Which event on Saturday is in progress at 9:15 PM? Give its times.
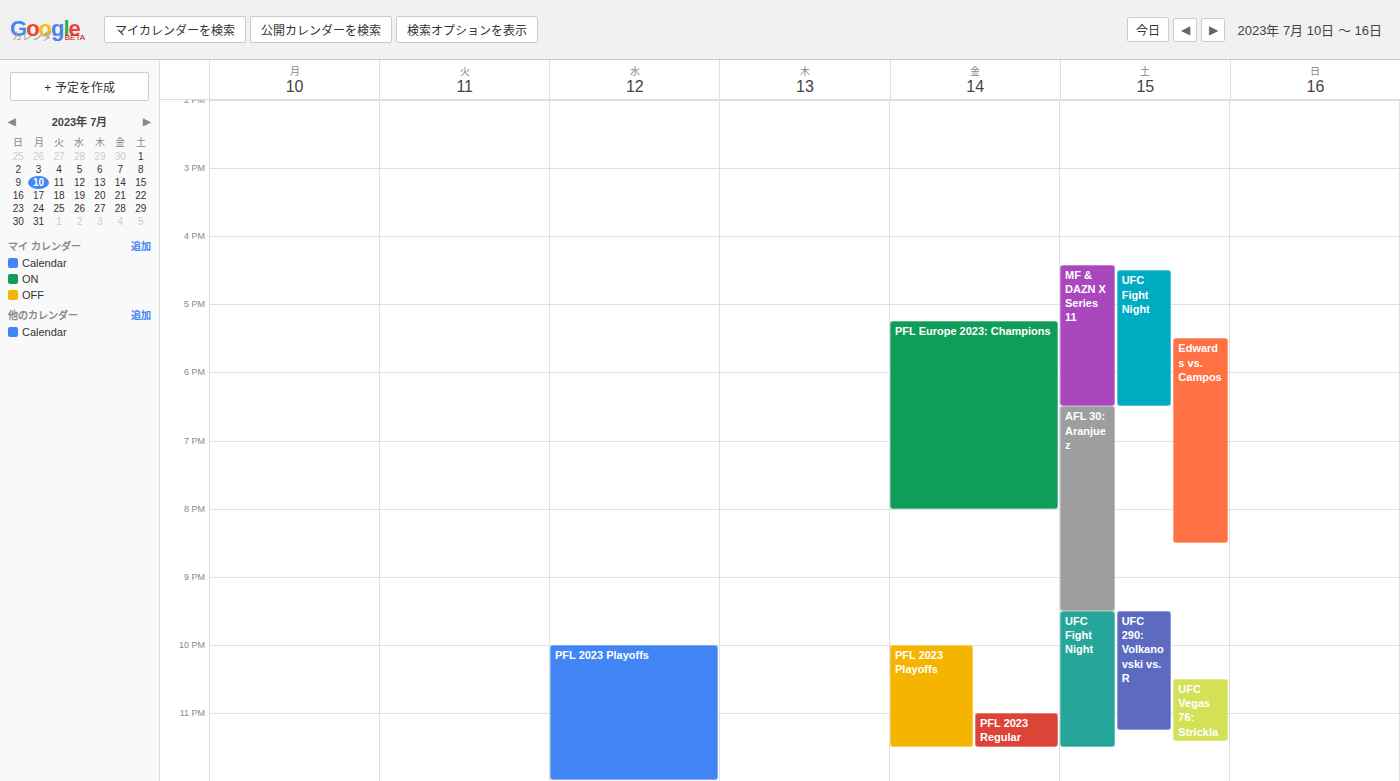
"AFL 30: Aranjuez", 6:30 PM to 9:30 PM